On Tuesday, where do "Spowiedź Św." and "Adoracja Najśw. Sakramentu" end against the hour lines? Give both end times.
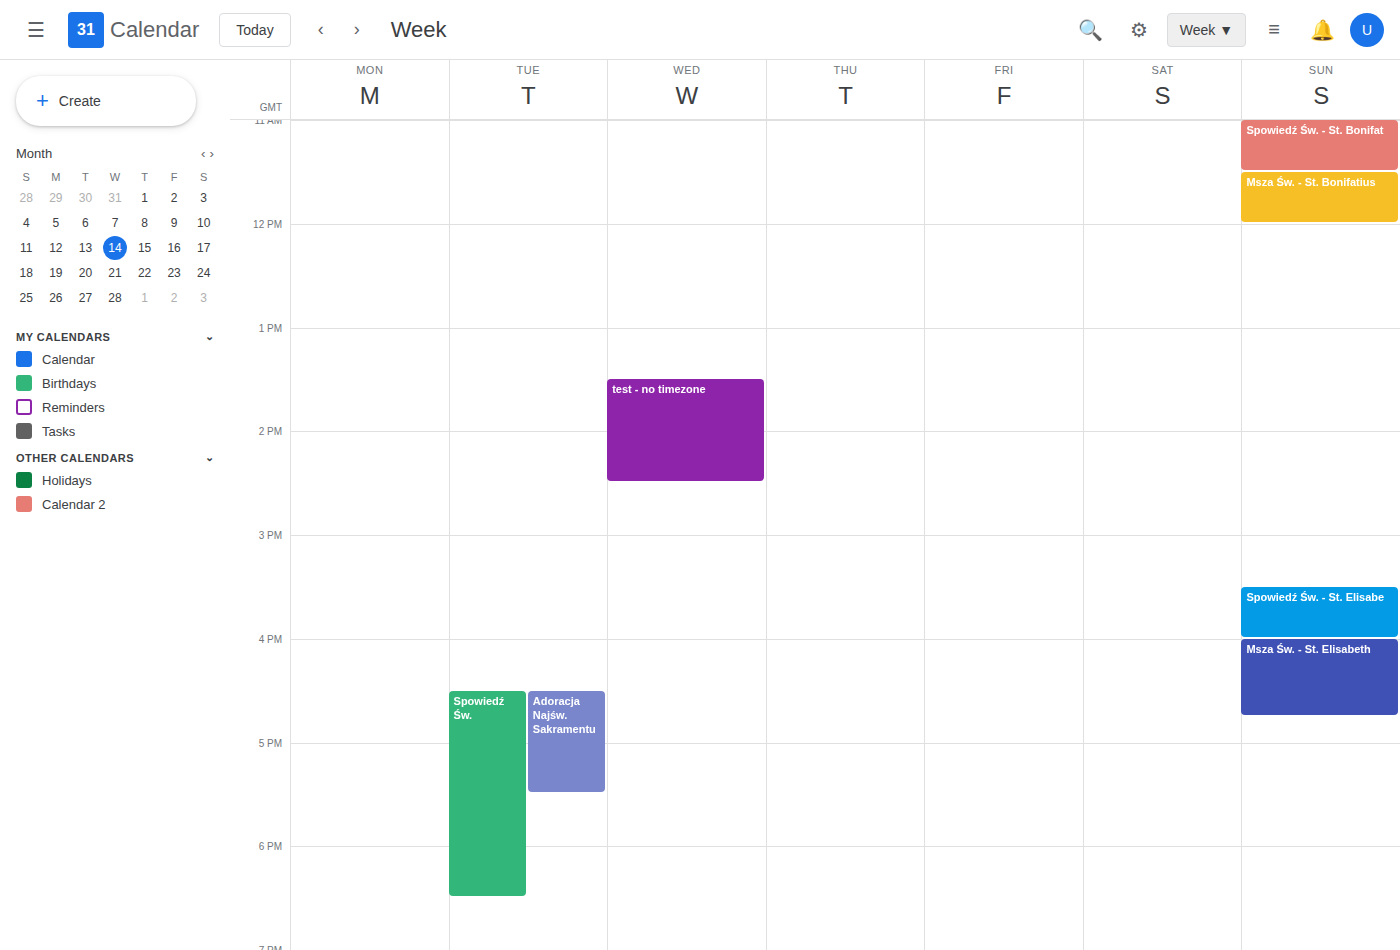
"Spowiedź Św.": 6:30 PM, halfway between the 6 PM and 7 PM lines. "Adoracja Najśw. Sakramentu": 5:30 PM, halfway between the 5 PM and 6 PM lines.